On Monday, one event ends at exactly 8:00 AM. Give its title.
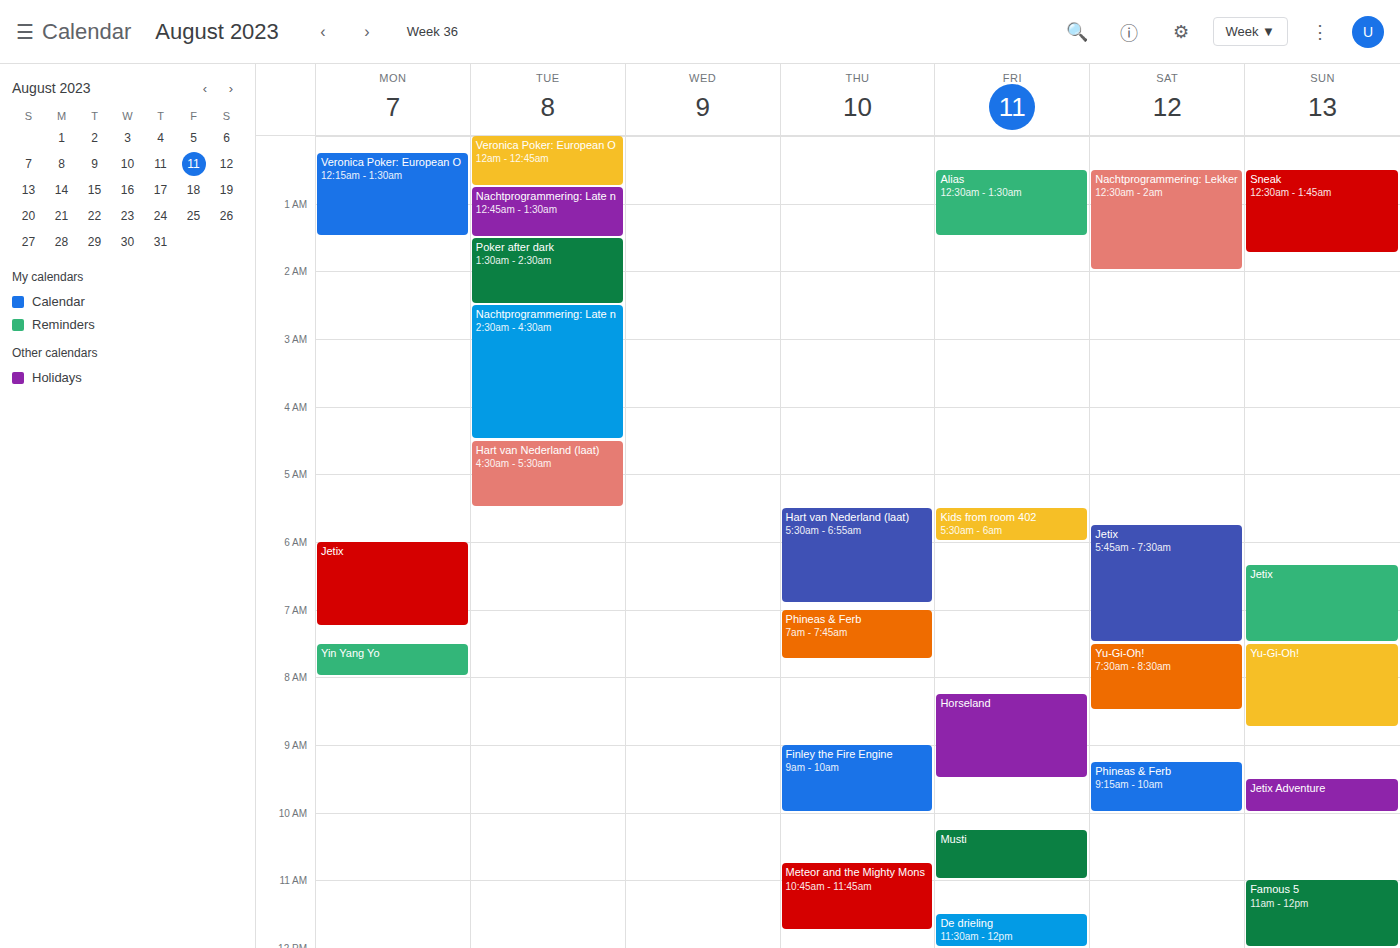
"Yin Yang Yo"